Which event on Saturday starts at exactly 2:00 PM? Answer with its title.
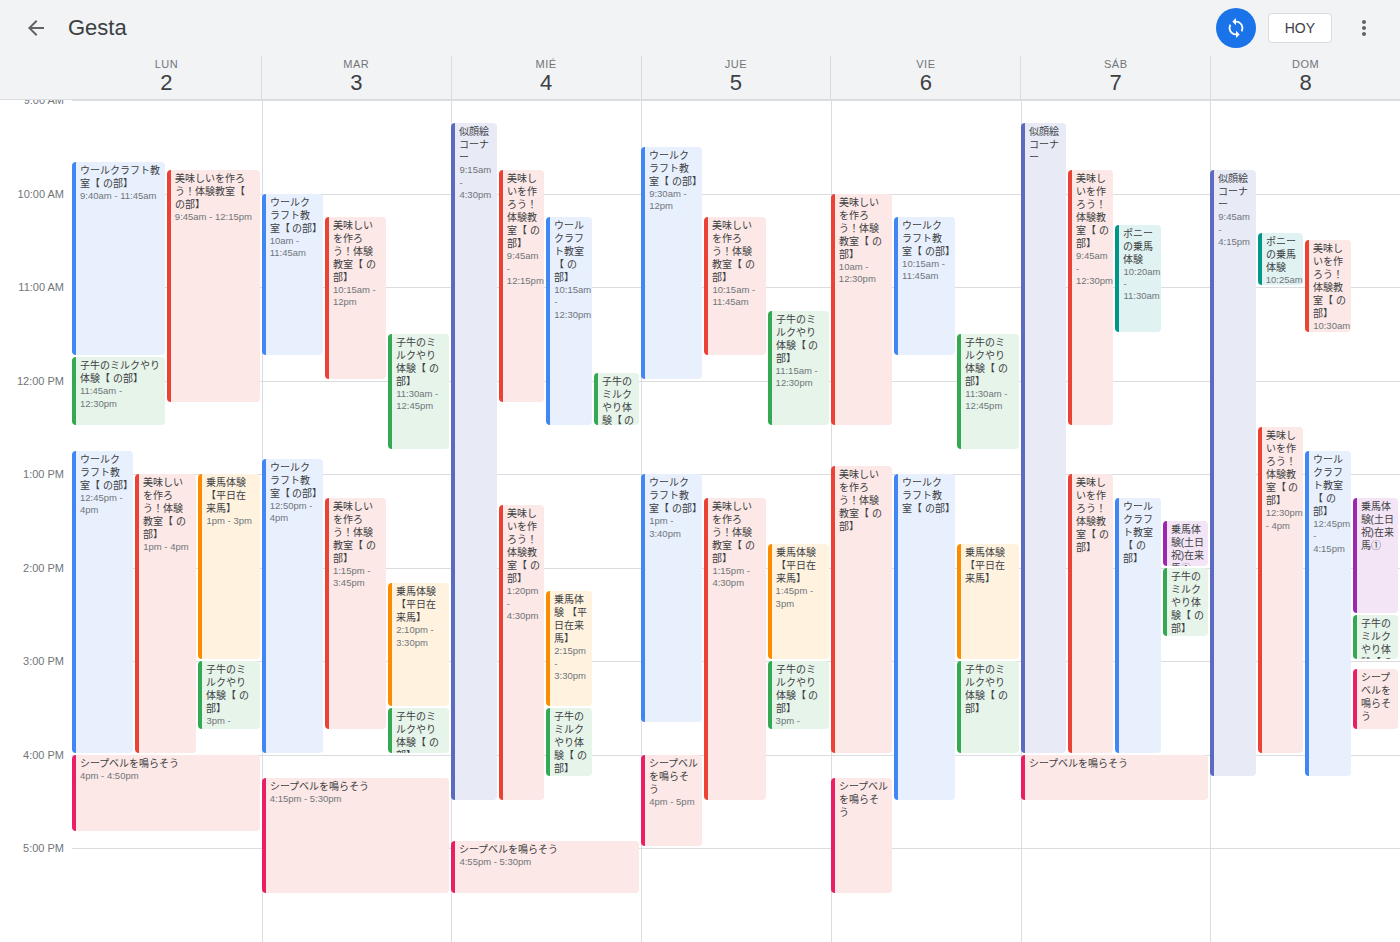
"子牛のミルクやり体験【 の部】"